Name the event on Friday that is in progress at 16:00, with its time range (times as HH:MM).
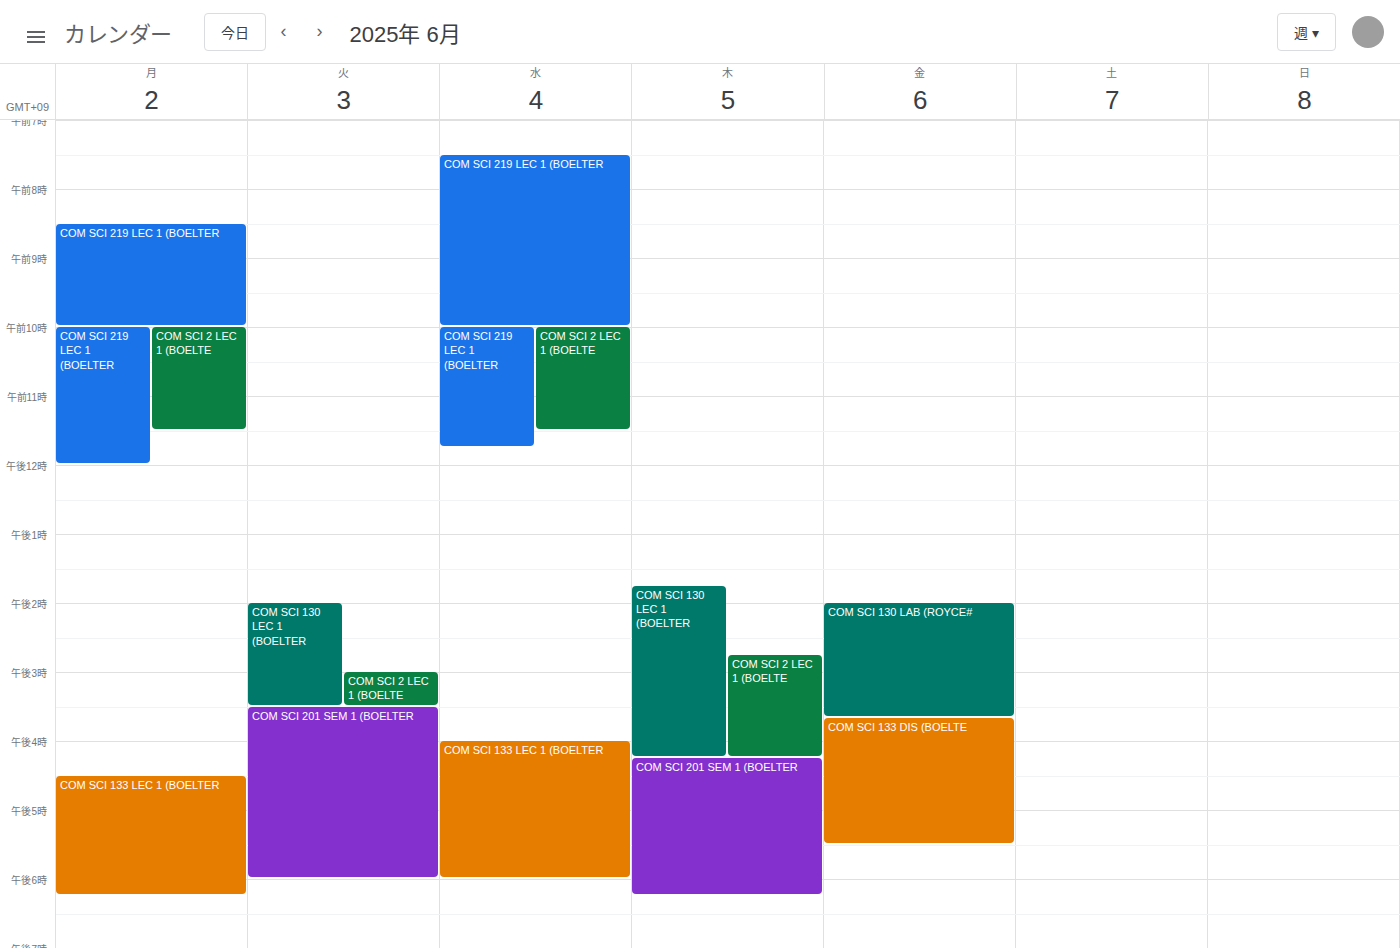
"COM SCI 133 DIS (BOELTE", 15:40 to 17:30